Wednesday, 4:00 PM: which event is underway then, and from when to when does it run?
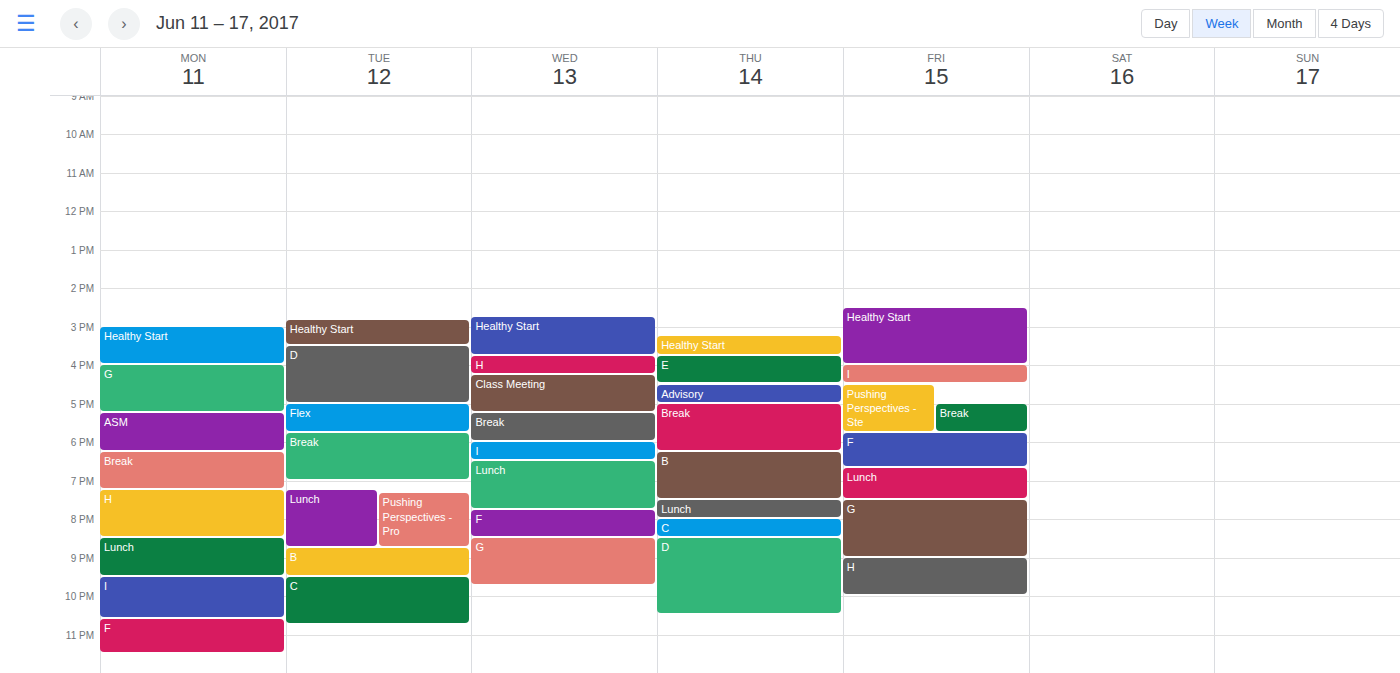
"H", 3:45 PM to 4:15 PM